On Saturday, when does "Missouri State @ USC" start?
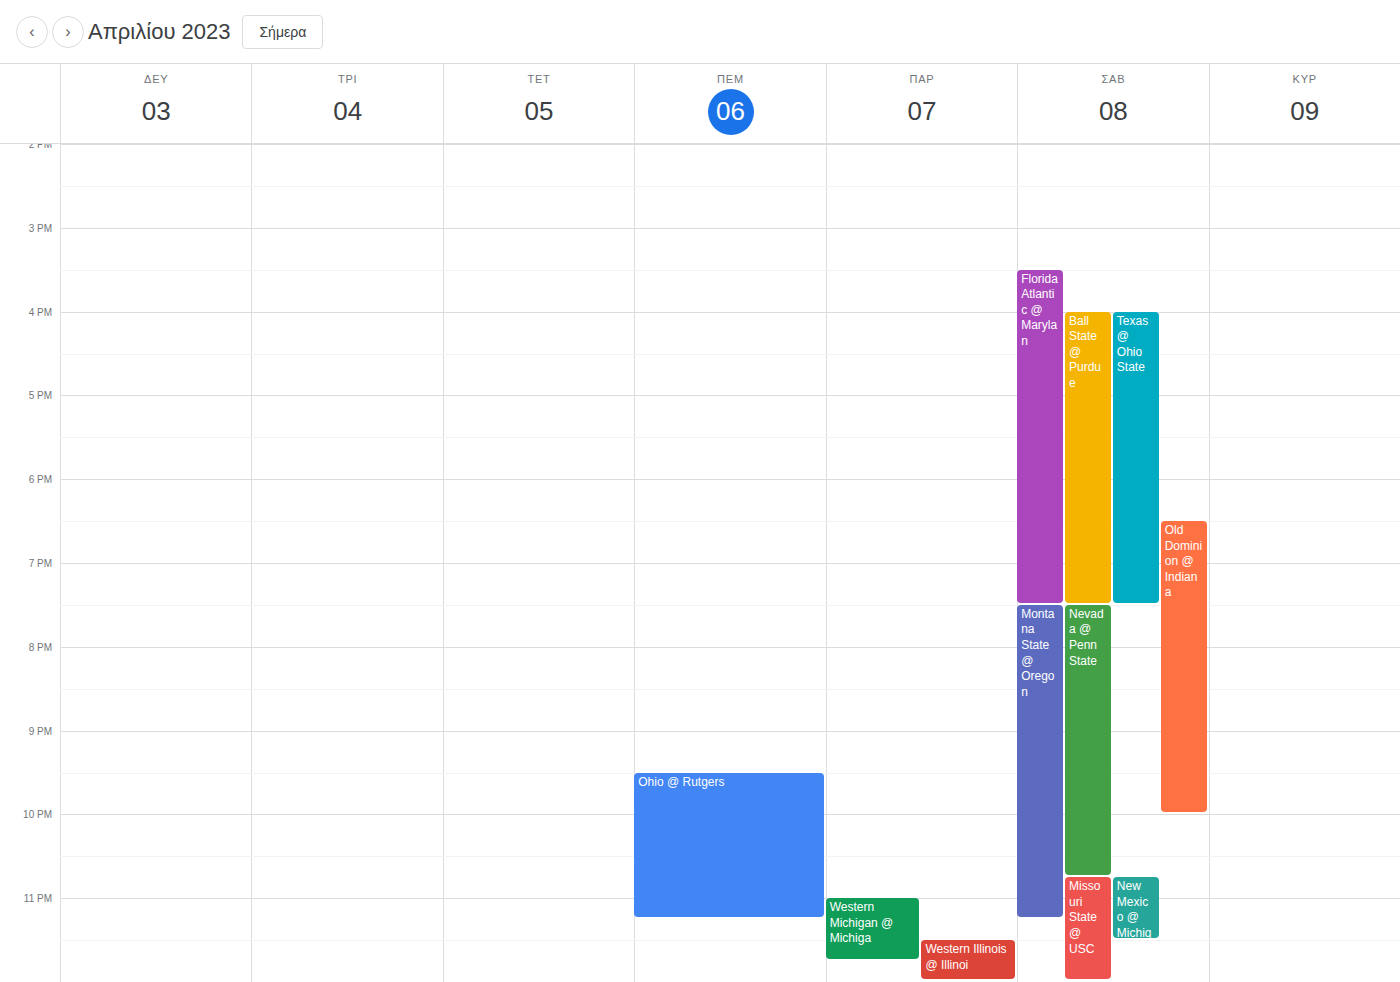
10:45 PM